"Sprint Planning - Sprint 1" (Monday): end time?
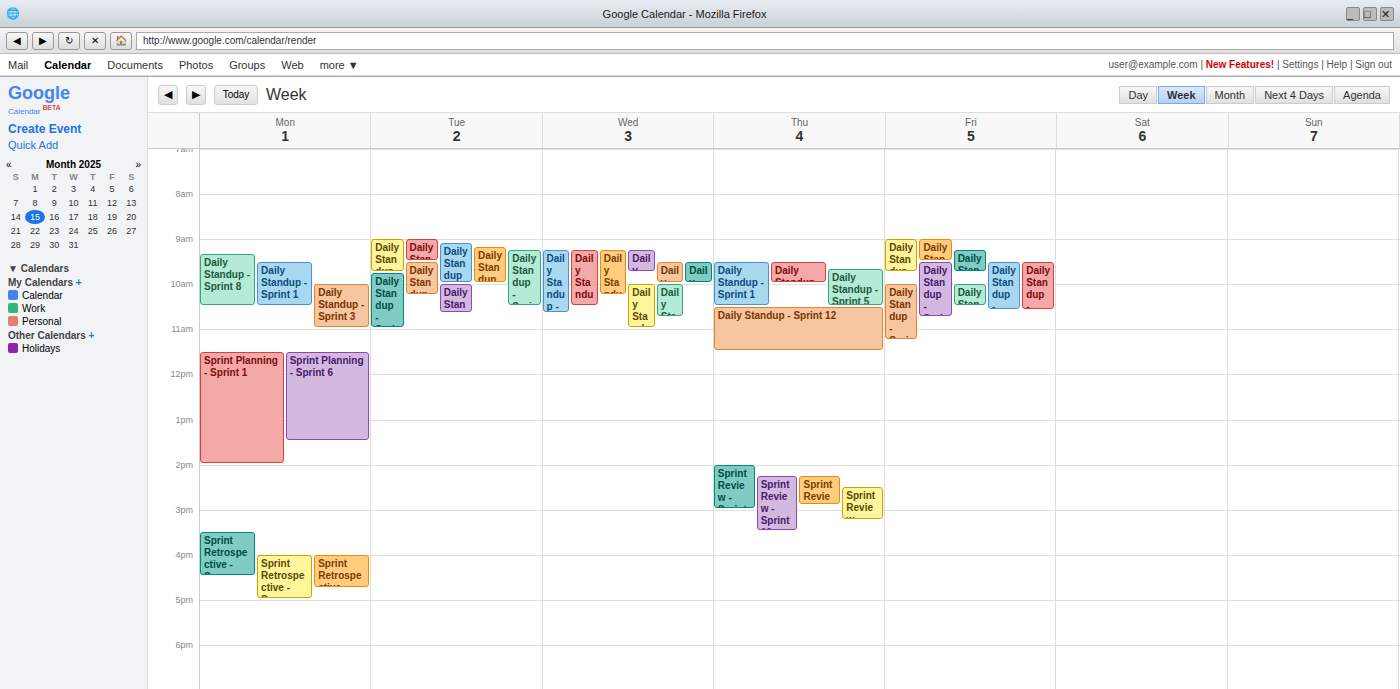
2:00 PM